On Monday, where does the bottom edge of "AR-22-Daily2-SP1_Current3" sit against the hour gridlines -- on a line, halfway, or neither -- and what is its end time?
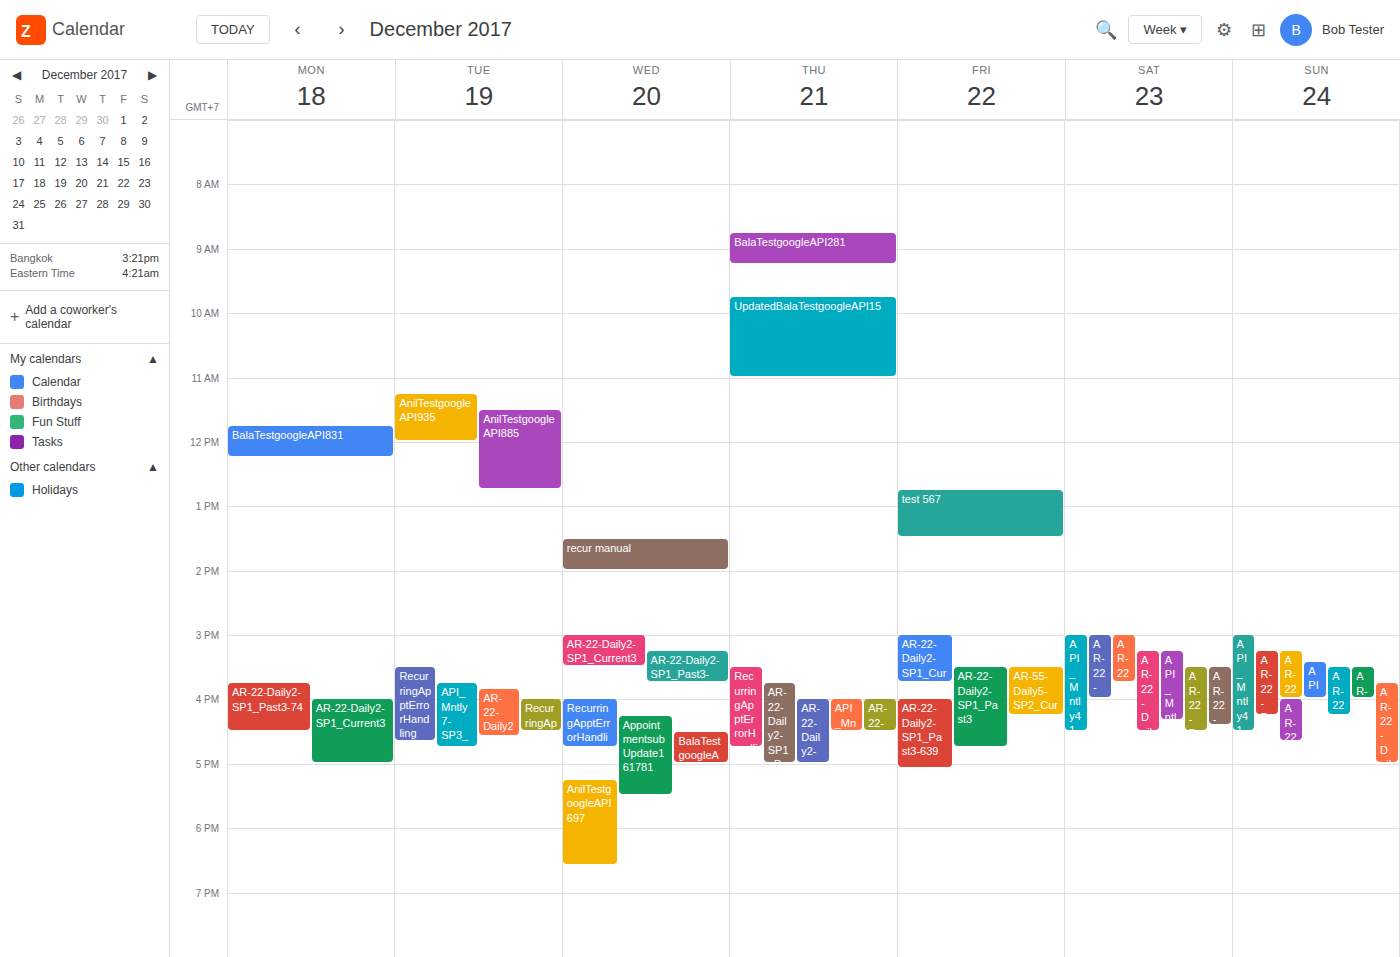
17:00 -- exactly on the 17:00 line.